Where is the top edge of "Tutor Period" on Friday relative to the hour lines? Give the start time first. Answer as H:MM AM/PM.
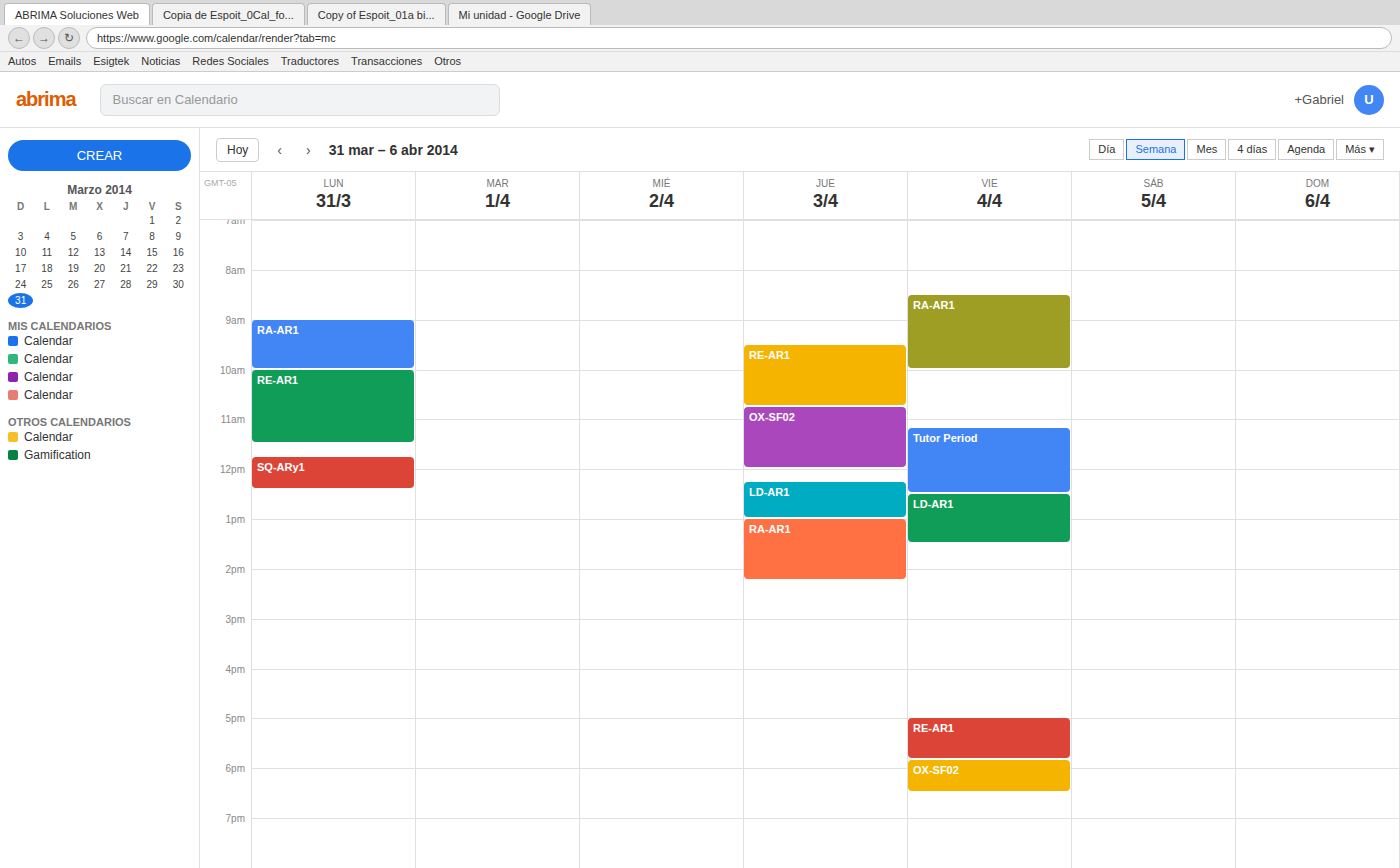
11:10 AM -- neither: 10 minutes below the 11 AM line and 50 minutes above the 12 PM line.